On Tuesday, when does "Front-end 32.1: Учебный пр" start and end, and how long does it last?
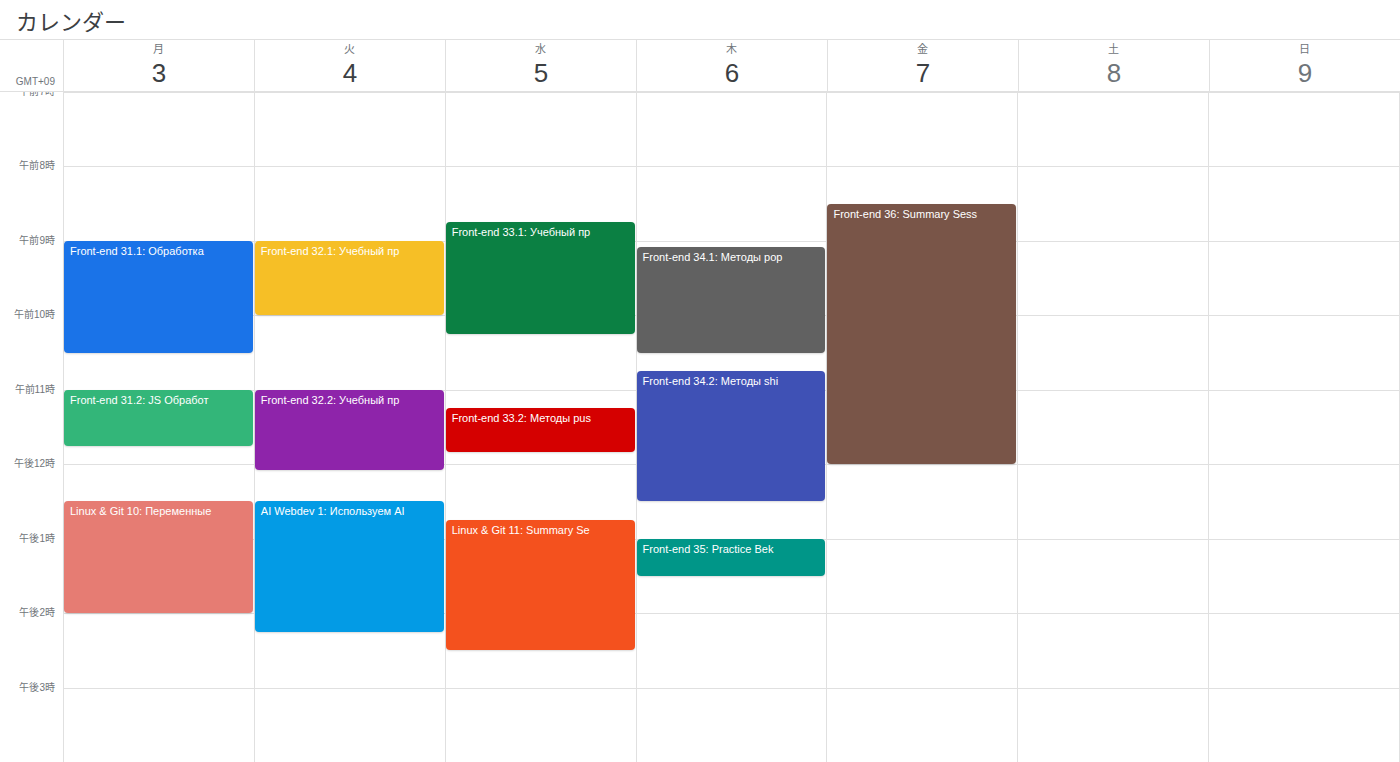
9:00 AM to 10:00 AM, 1 hour